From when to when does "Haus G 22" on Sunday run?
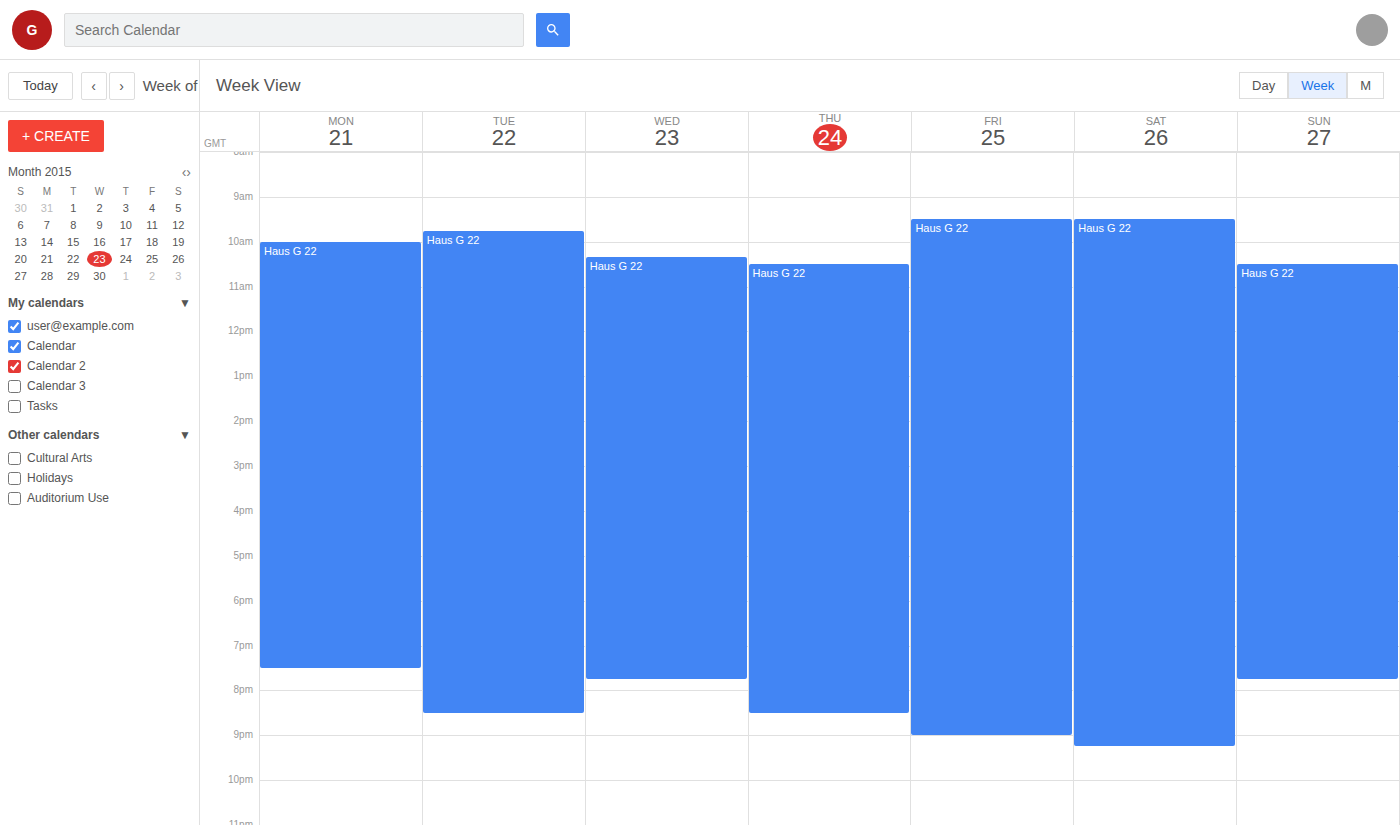
10:30 AM to 7:45 PM